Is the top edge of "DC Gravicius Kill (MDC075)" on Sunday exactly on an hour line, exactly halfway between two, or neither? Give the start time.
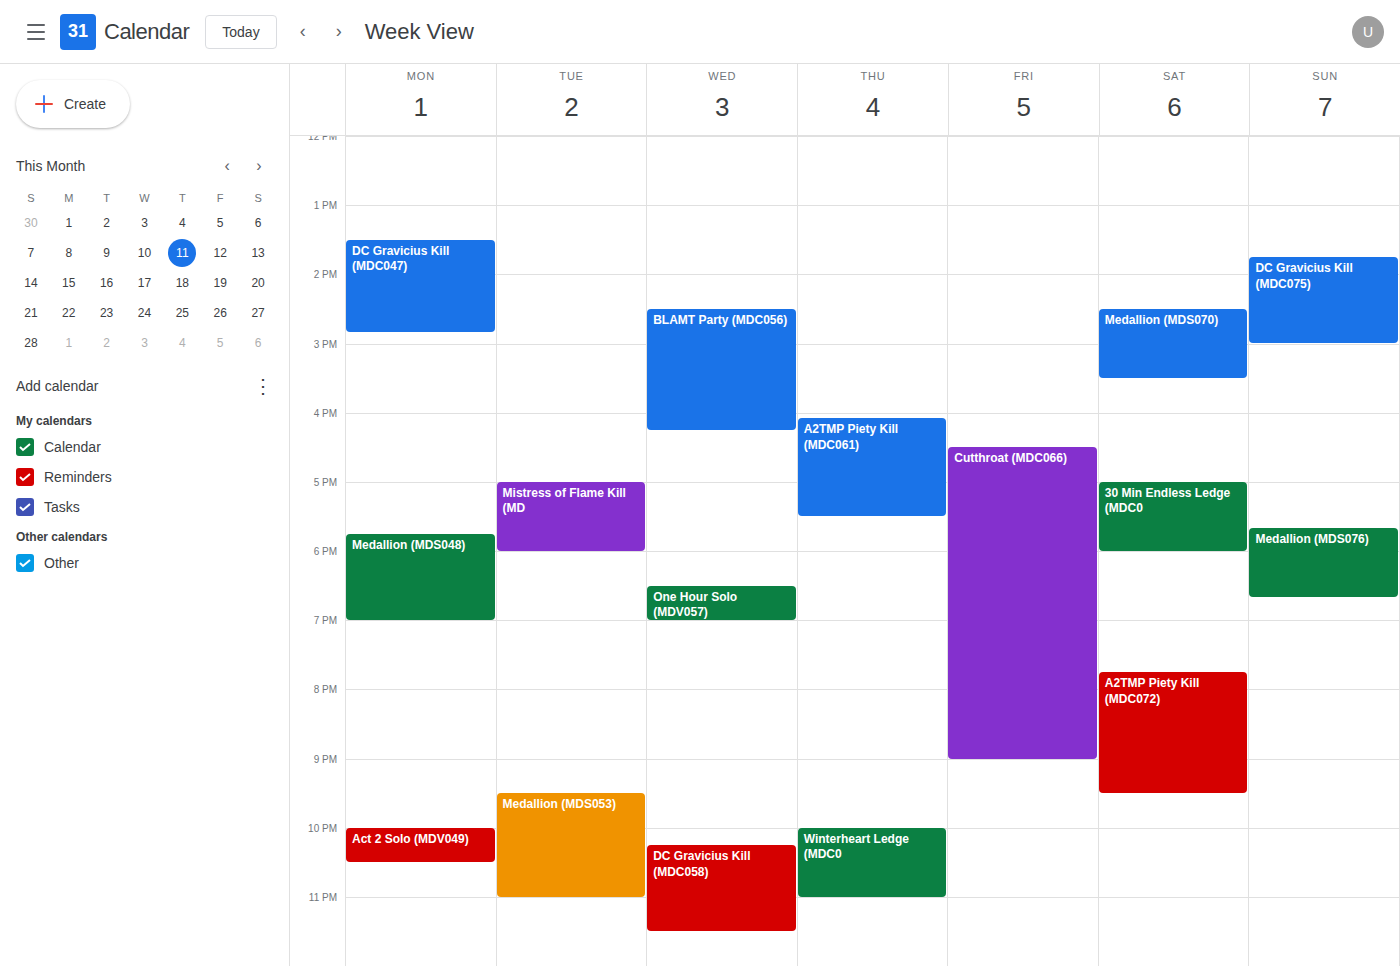
1:45 PM -- neither: three quarters of the way from the 1 PM line to the 2 PM line.